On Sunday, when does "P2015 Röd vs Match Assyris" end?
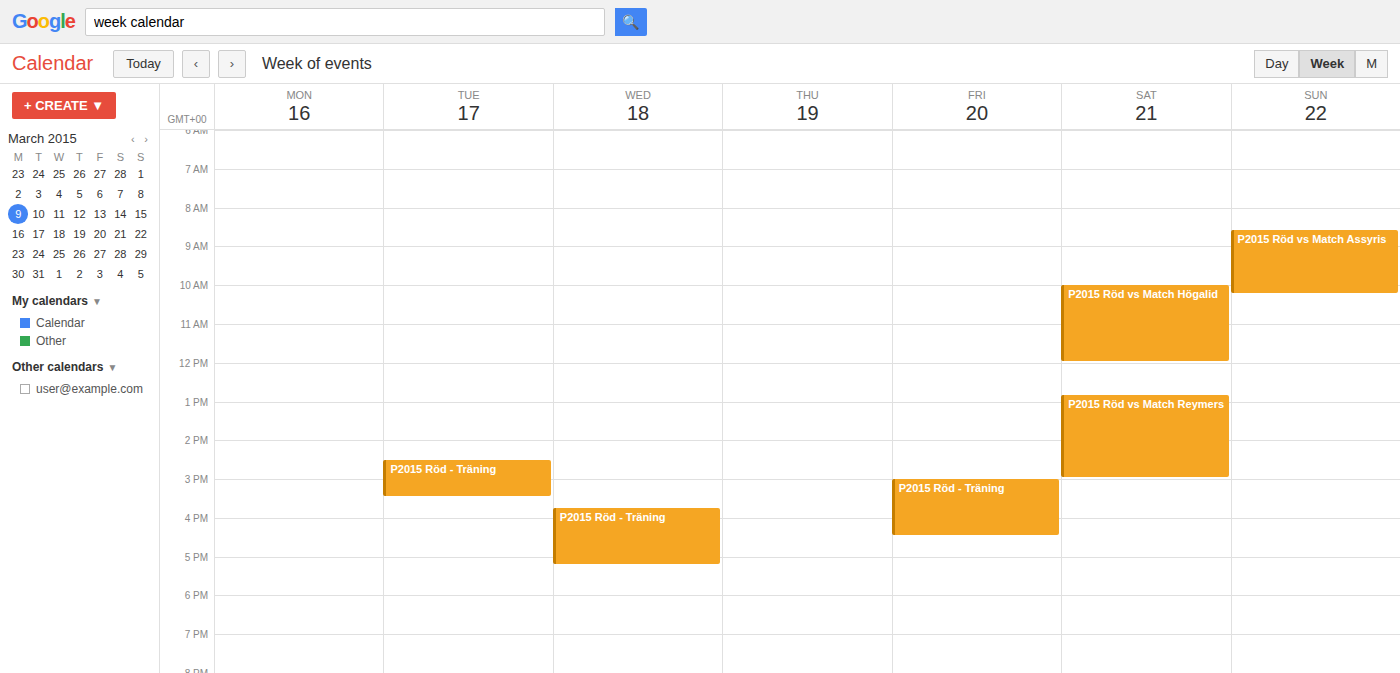
10:15 AM